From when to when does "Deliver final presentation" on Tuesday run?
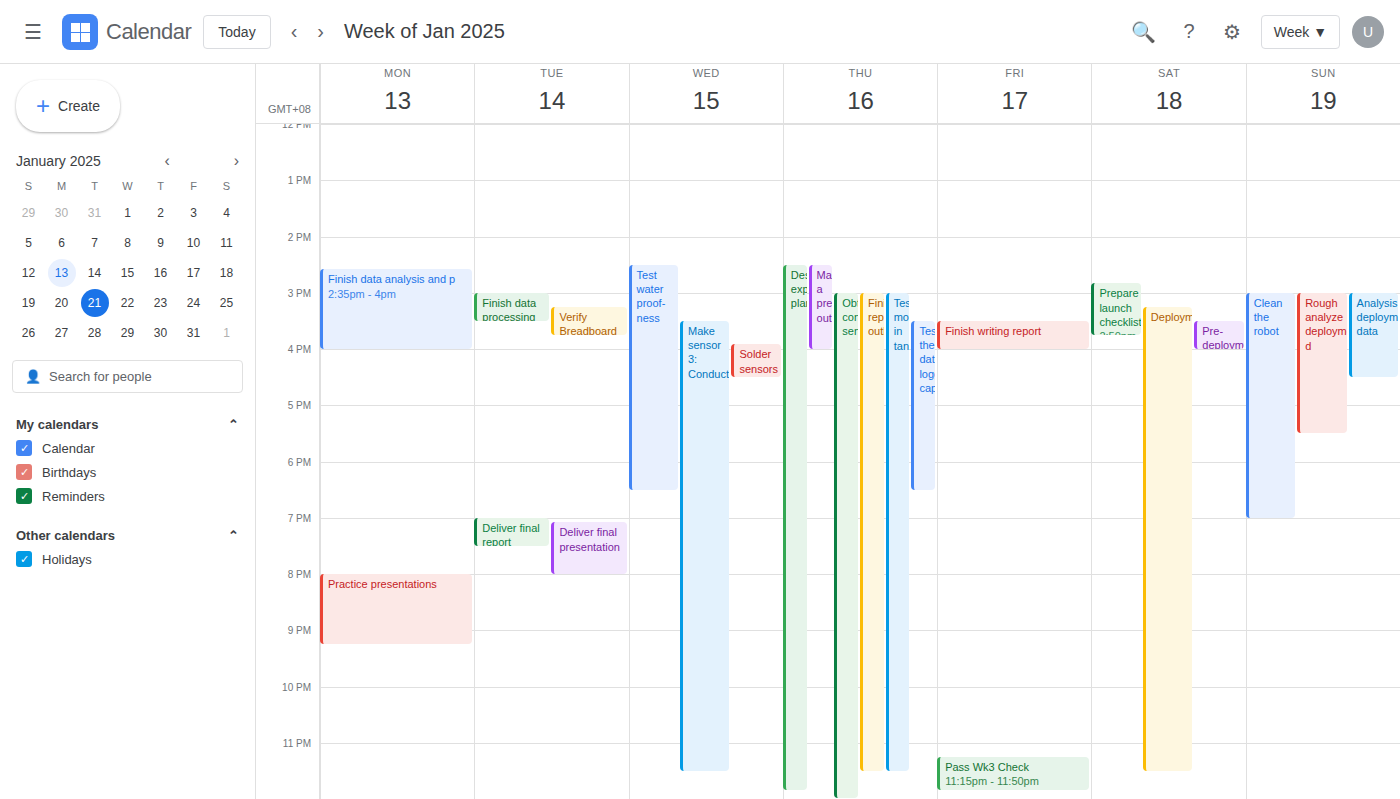
7:05 PM to 8:00 PM